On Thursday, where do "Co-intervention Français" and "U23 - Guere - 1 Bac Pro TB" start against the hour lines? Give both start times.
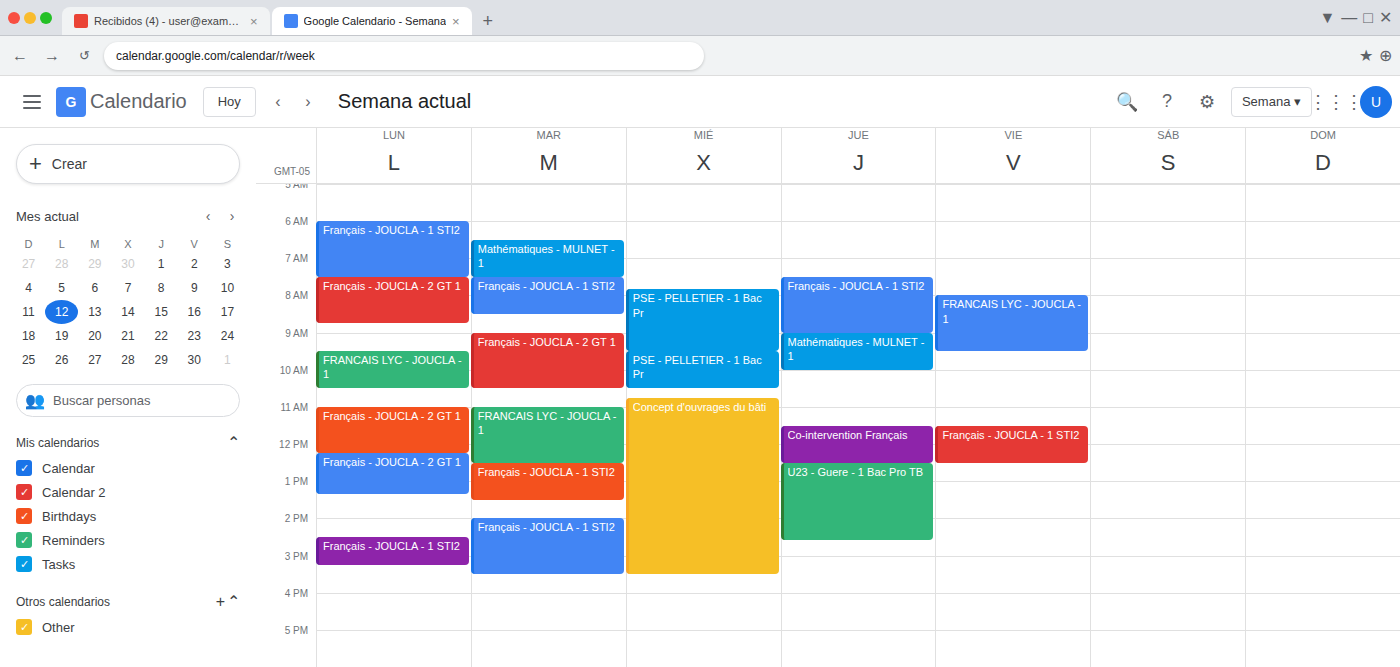
"Co-intervention Français": 11:30 AM, halfway between the 11 AM and 12 PM lines. "U23 - Guere - 1 Bac Pro TB": 12:30 PM, halfway between the 12 PM and 1 PM lines.